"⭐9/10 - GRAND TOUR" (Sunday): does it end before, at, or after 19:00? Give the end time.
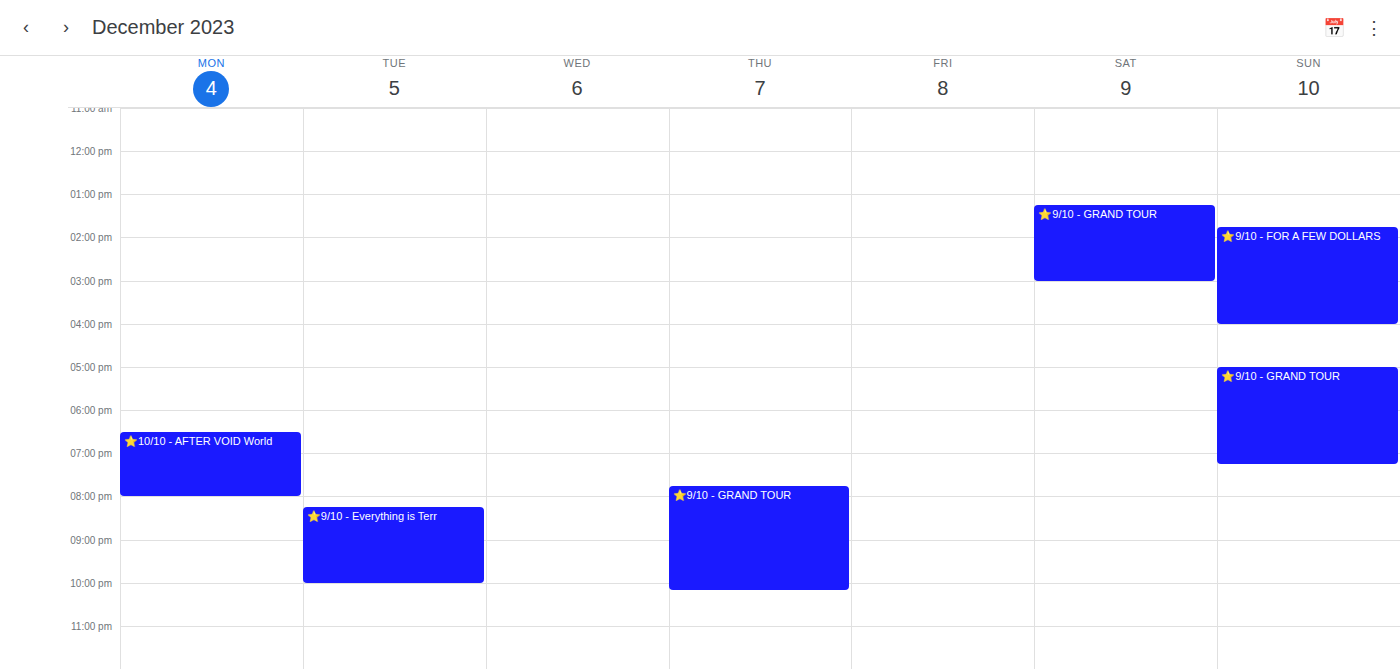
19:15 -- after 19:00, 15 minutes below the 19:00 line.